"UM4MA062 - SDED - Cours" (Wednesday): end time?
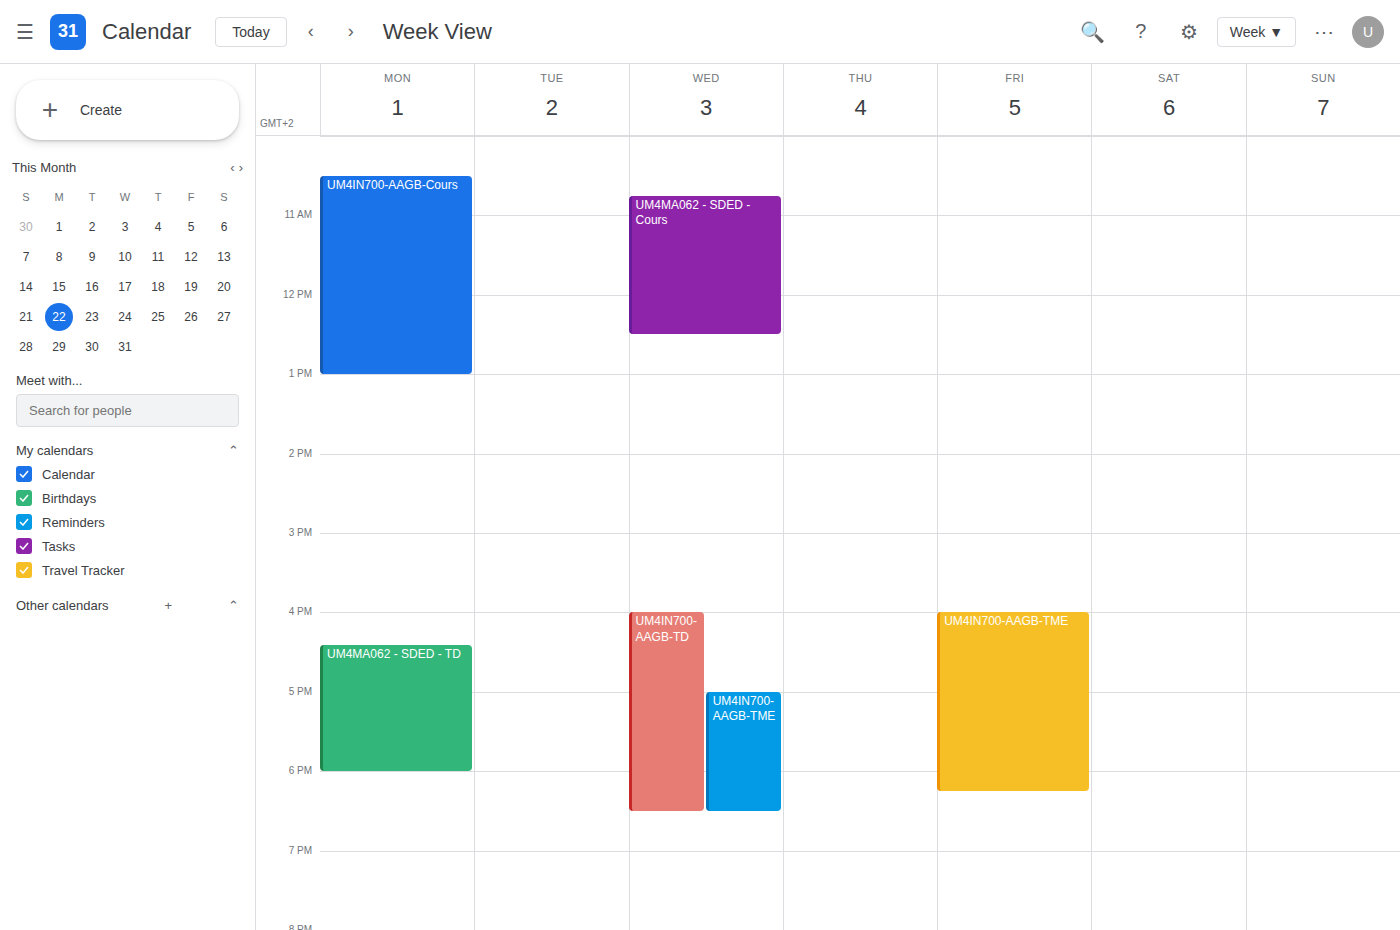
12:30 PM